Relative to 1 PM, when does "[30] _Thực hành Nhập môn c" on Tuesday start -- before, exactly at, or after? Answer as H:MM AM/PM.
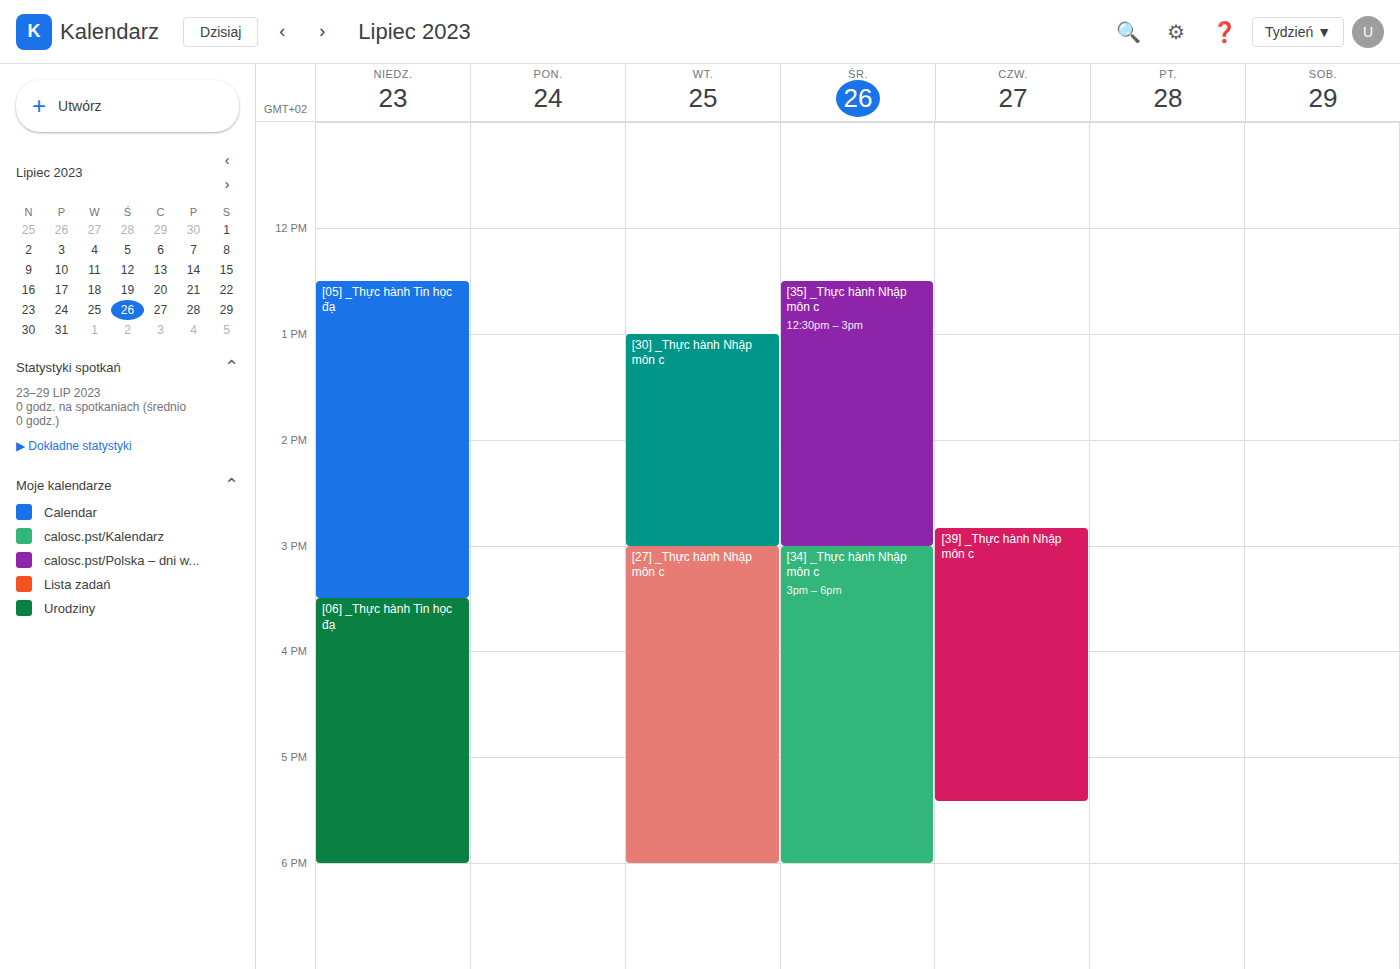
1:00 PM -- exactly at 1 PM, on the 1 PM line.